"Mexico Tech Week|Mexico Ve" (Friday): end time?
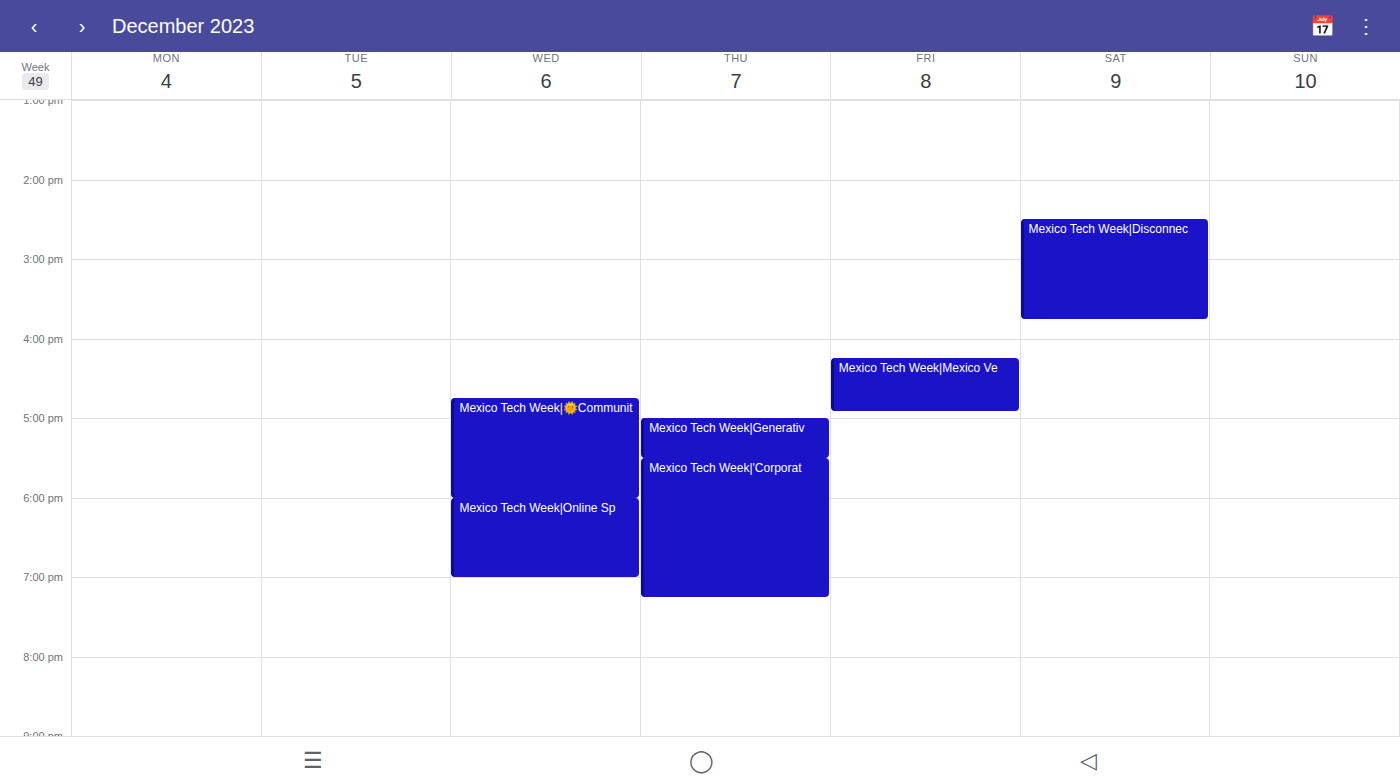
4:55 PM